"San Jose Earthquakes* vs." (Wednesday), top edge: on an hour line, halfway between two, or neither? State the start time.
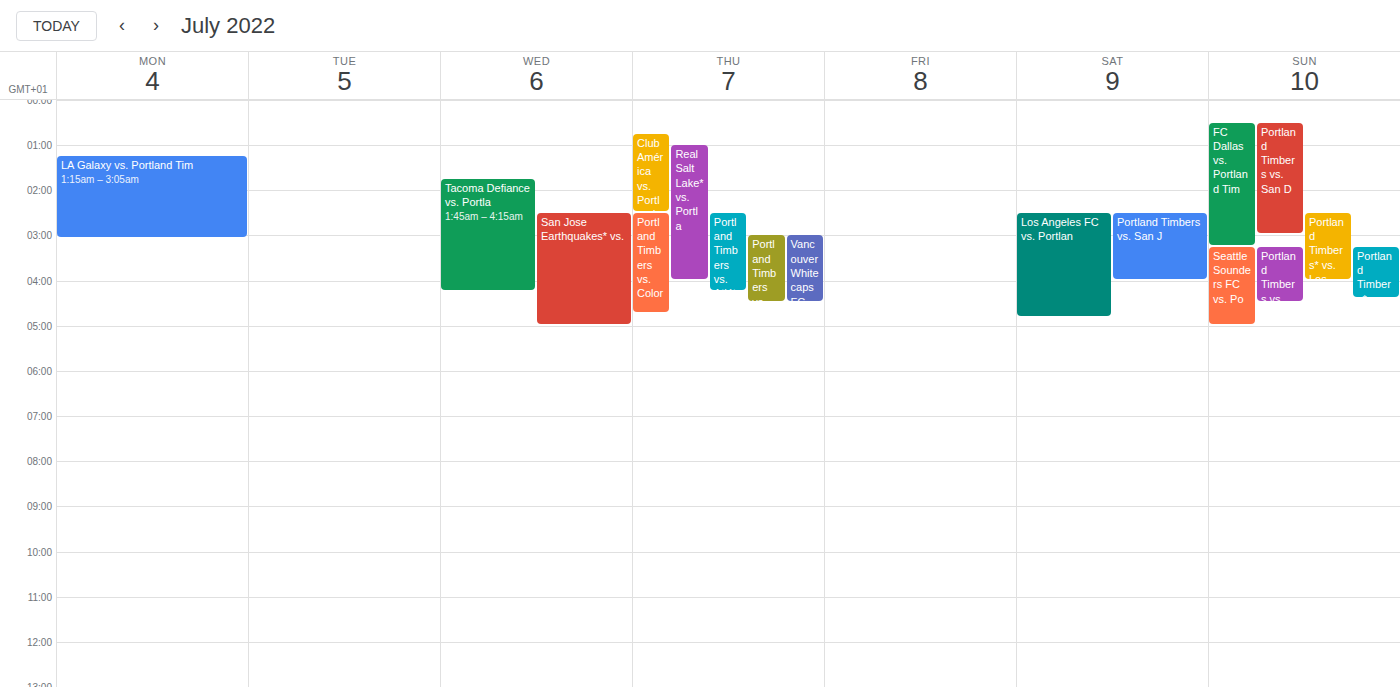
2:30 AM -- halfway between the 2 AM and 3 AM lines.